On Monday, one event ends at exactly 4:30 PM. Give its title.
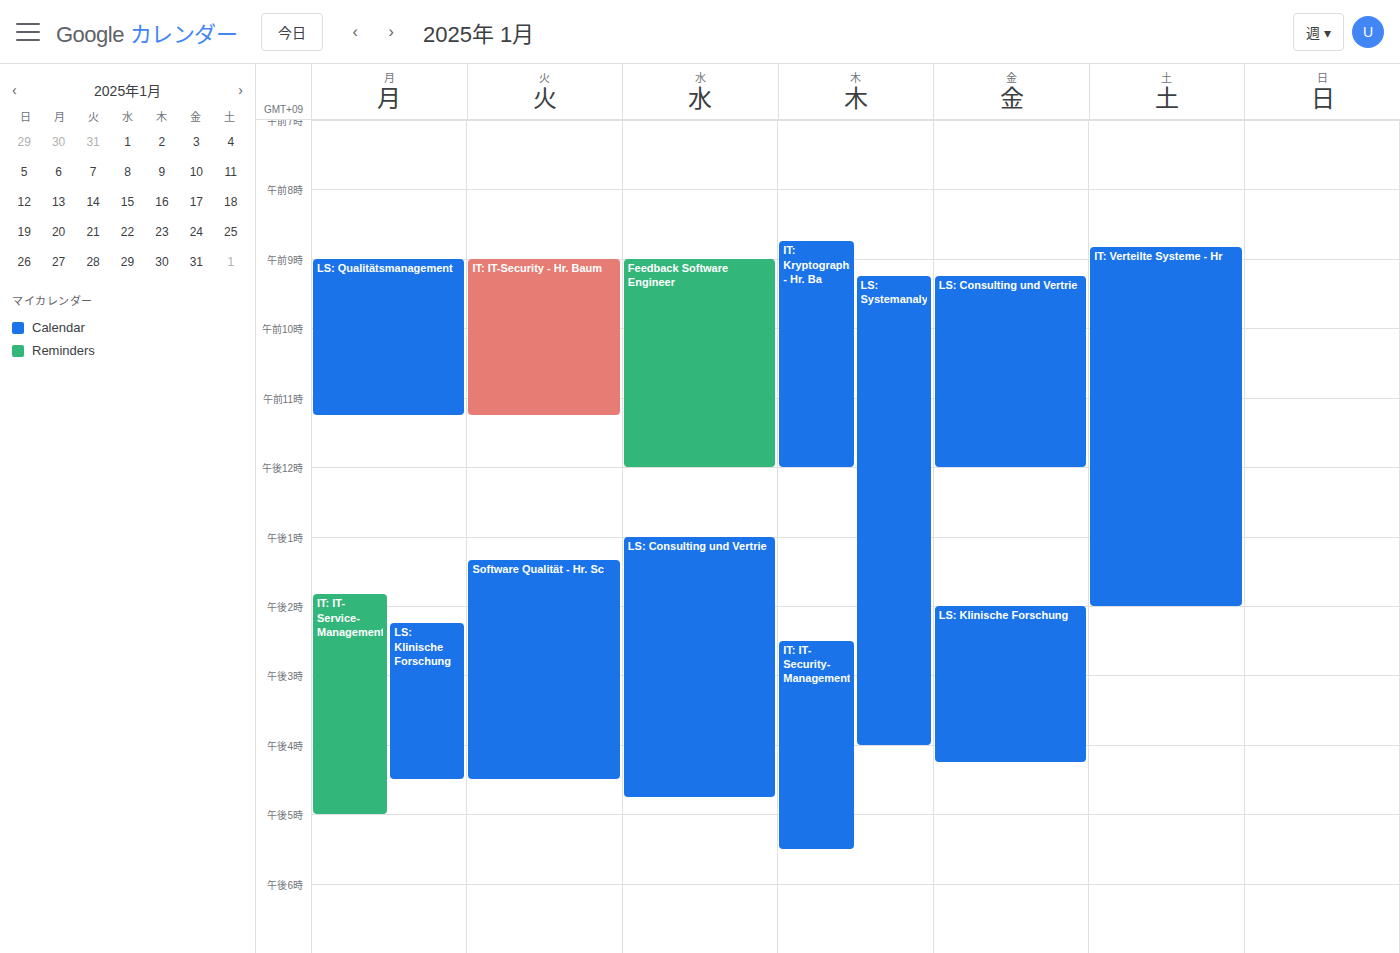
"LS: Klinische Forschung"